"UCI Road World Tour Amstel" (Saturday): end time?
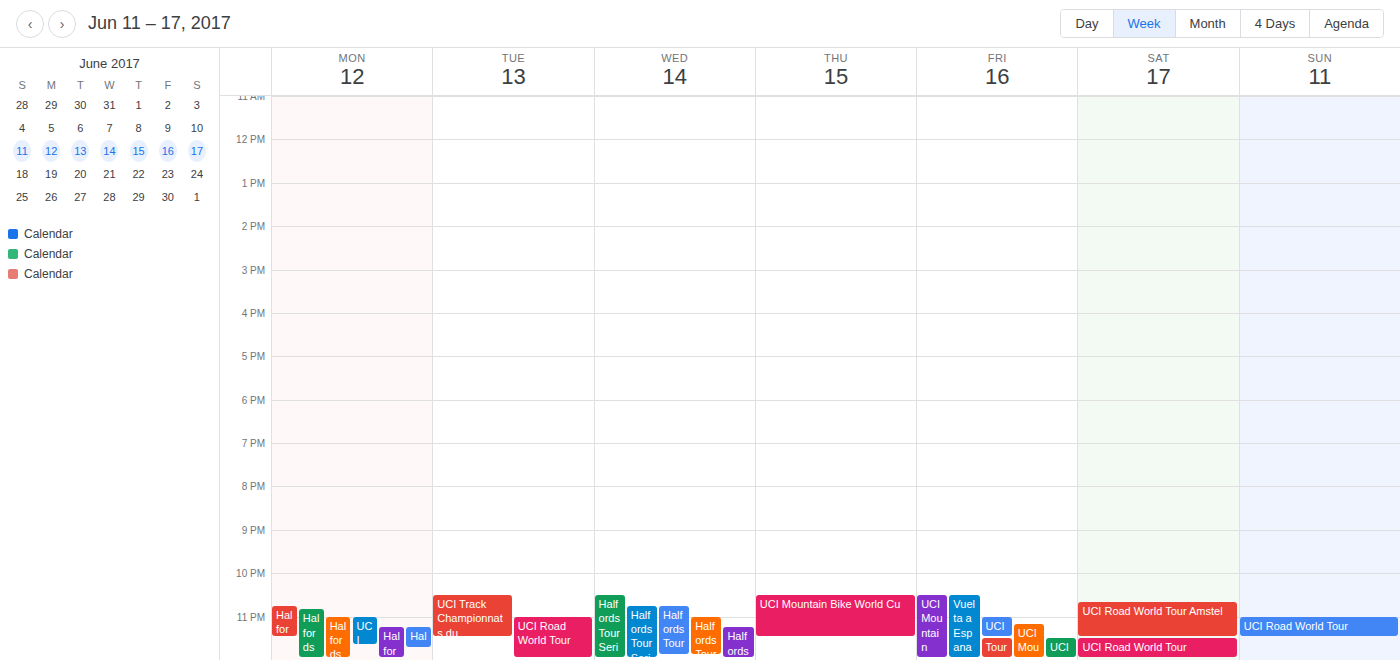
11:30 PM